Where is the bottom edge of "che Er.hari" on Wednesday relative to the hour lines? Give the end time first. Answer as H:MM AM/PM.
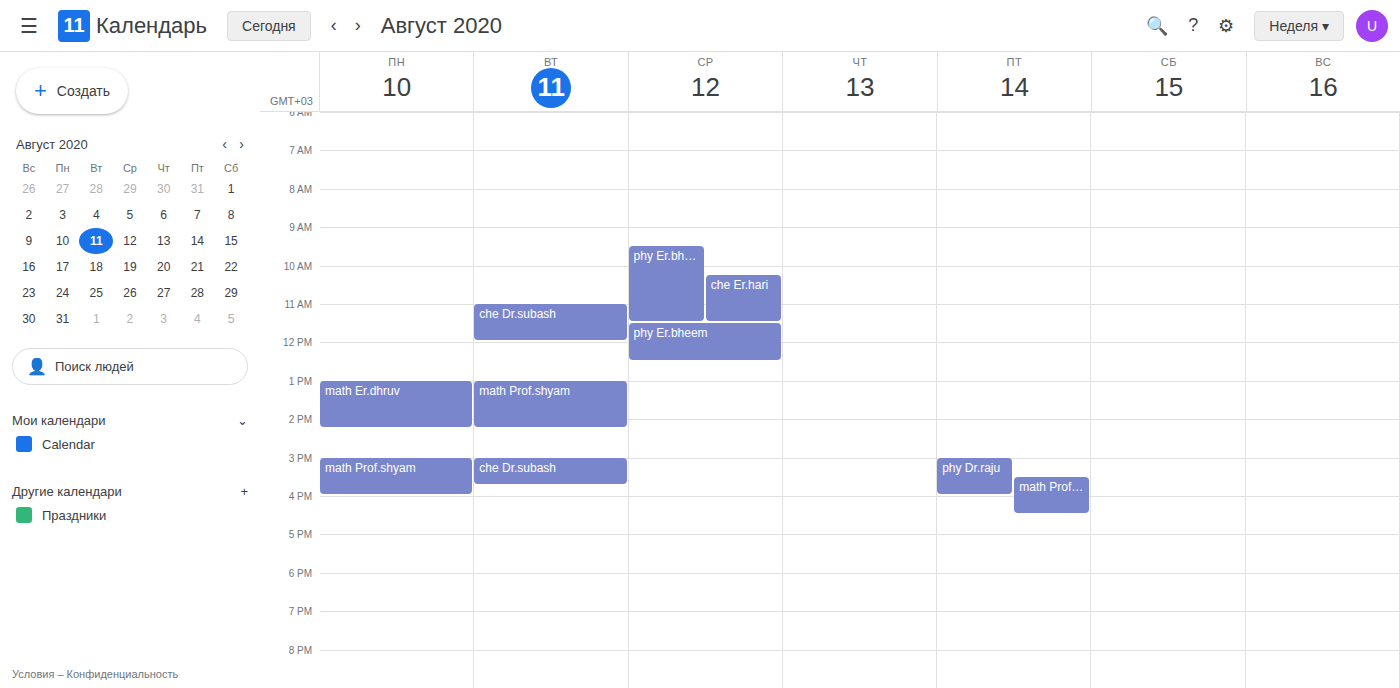
11:30 AM -- halfway between the 11 AM and 12 PM lines.